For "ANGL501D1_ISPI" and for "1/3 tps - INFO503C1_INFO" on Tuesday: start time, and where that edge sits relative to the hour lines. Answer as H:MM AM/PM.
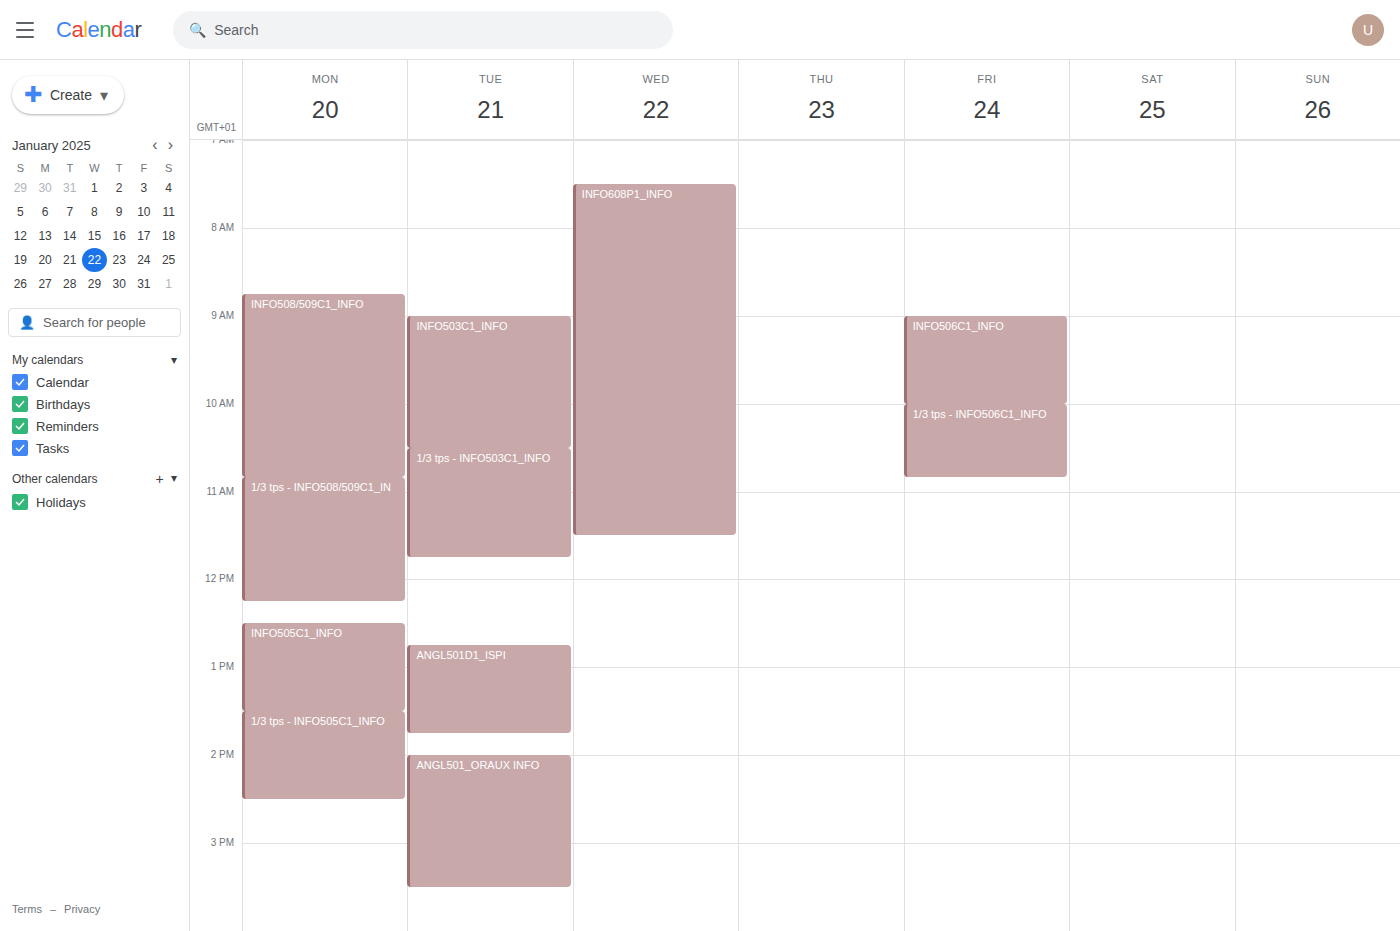
"ANGL501D1_ISPI": 12:45 PM, neither: three quarters of the way from the 12 PM line to the 1 PM line. "1/3 tps - INFO503C1_INFO": 10:30 AM, halfway between the 10 AM and 11 AM lines.